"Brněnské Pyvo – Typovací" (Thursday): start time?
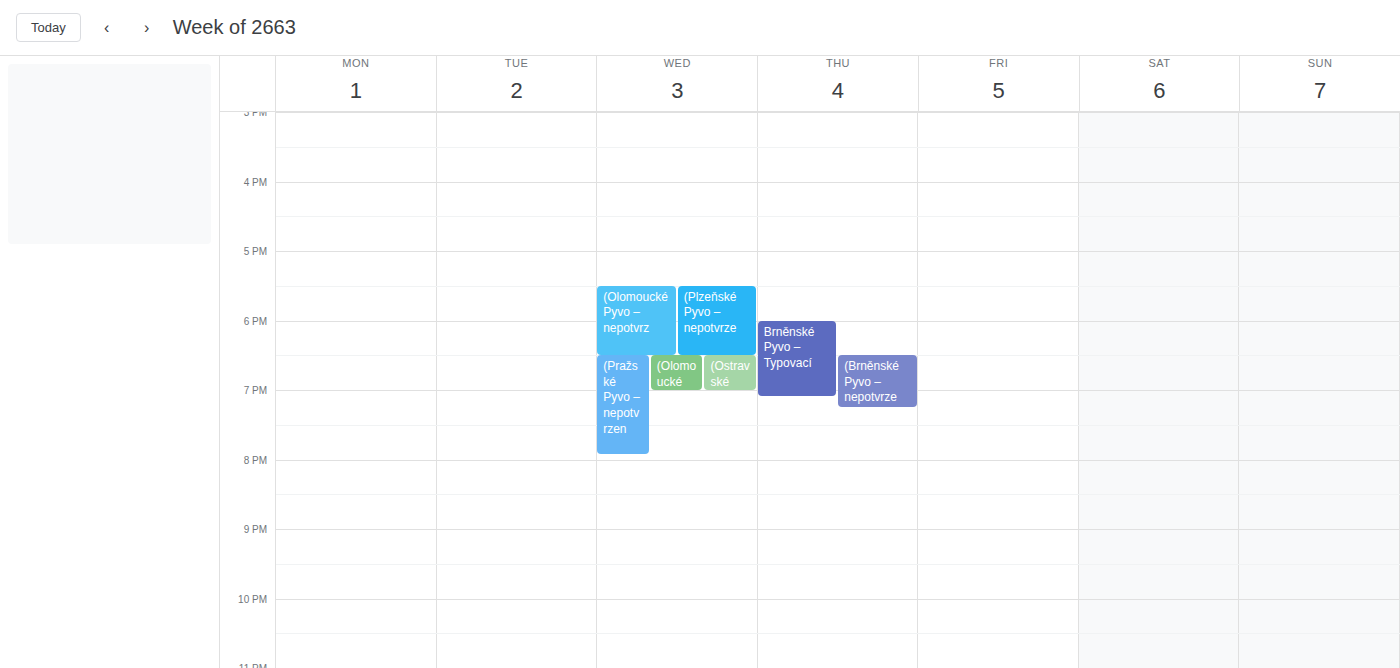
18:00